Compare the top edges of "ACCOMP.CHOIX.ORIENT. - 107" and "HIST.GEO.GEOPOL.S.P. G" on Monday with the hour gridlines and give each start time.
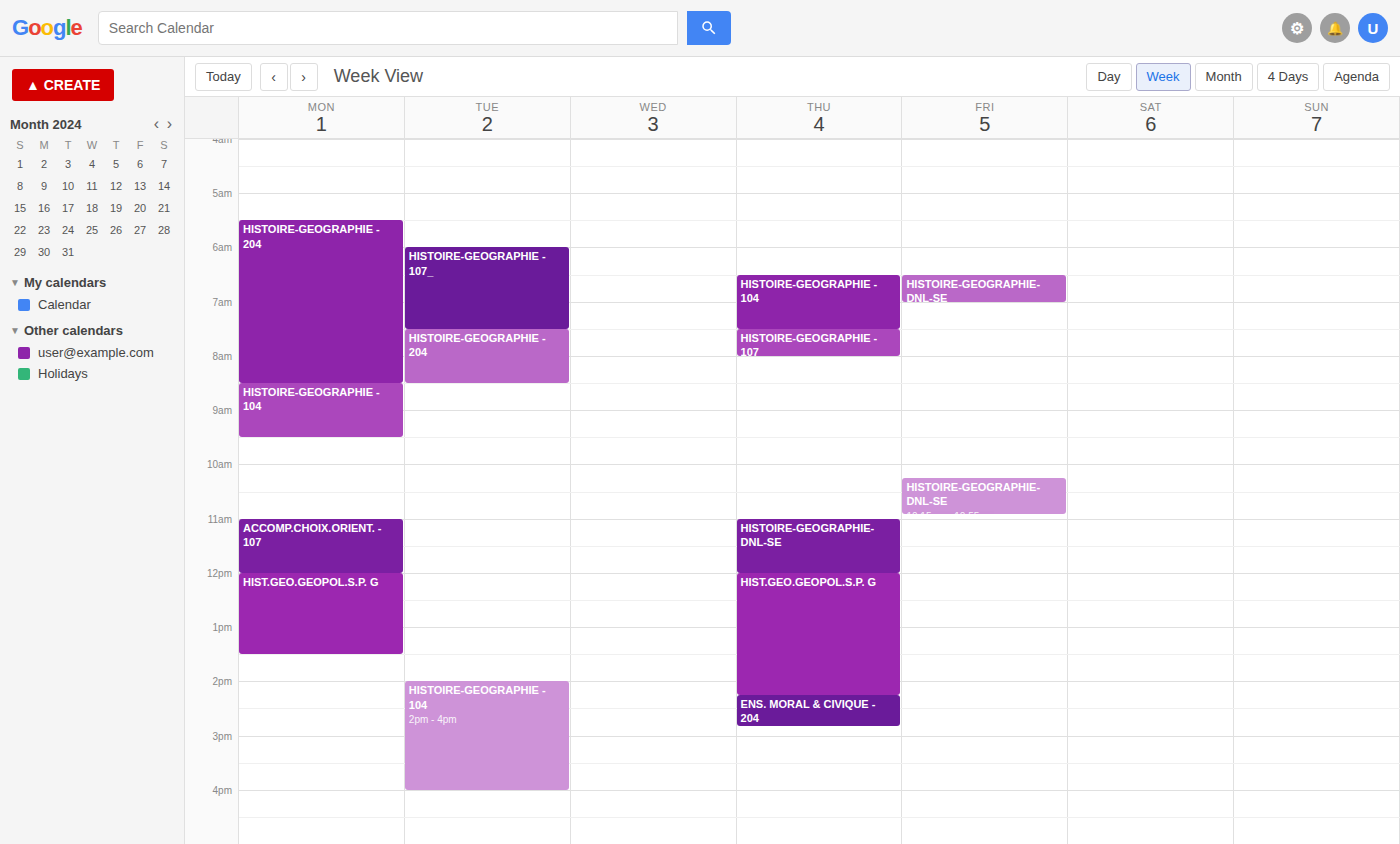
"ACCOMP.CHOIX.ORIENT. - 107": 11:00 AM, exactly on the 11 AM line. "HIST.GEO.GEOPOL.S.P. G": 12:00 PM, exactly on the 12 PM line.